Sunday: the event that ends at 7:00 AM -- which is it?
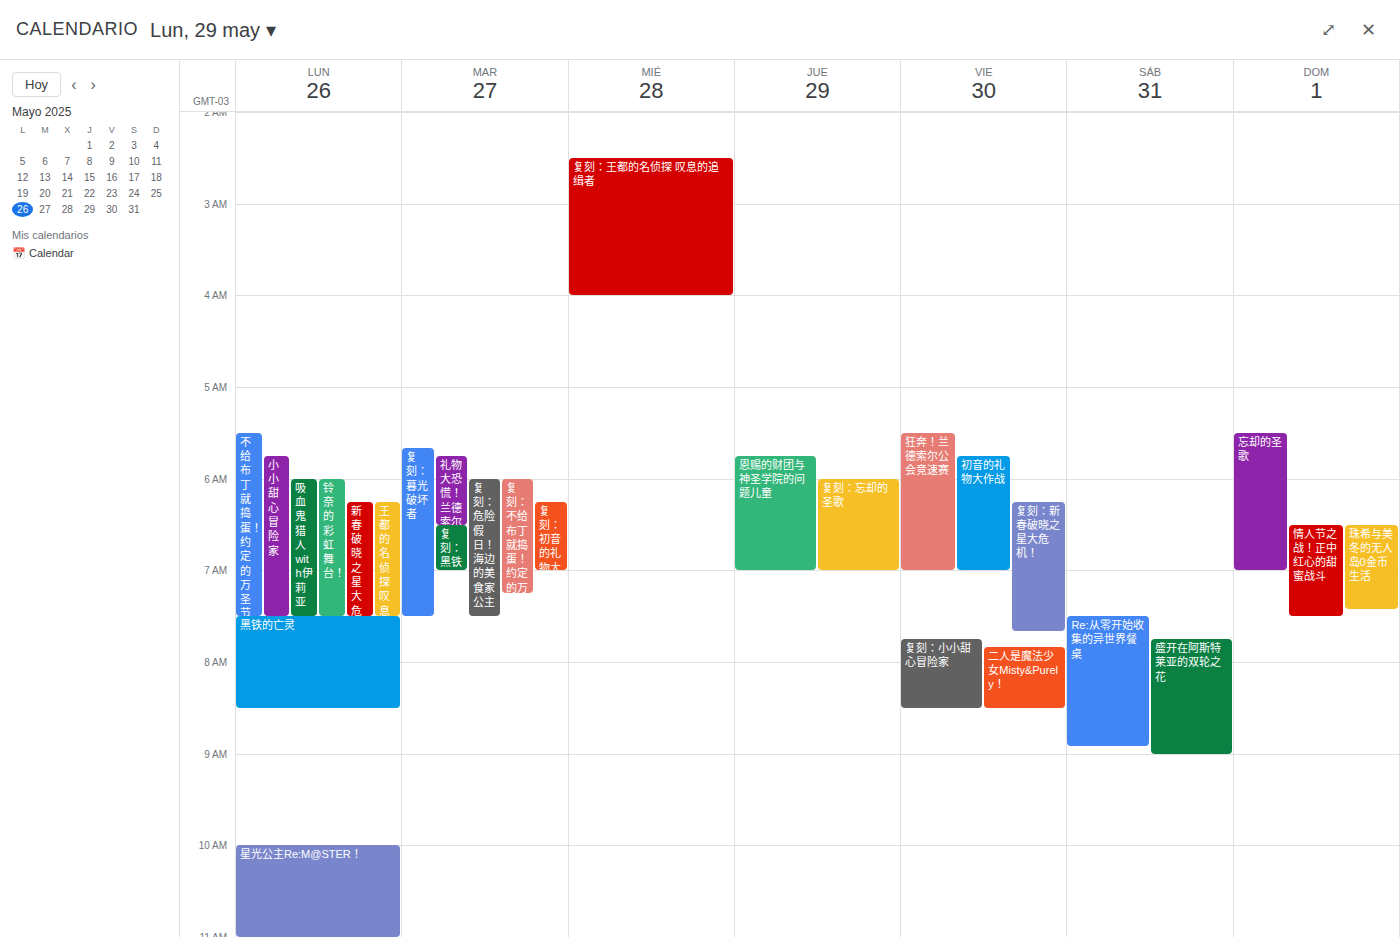
"忘却的圣歌"